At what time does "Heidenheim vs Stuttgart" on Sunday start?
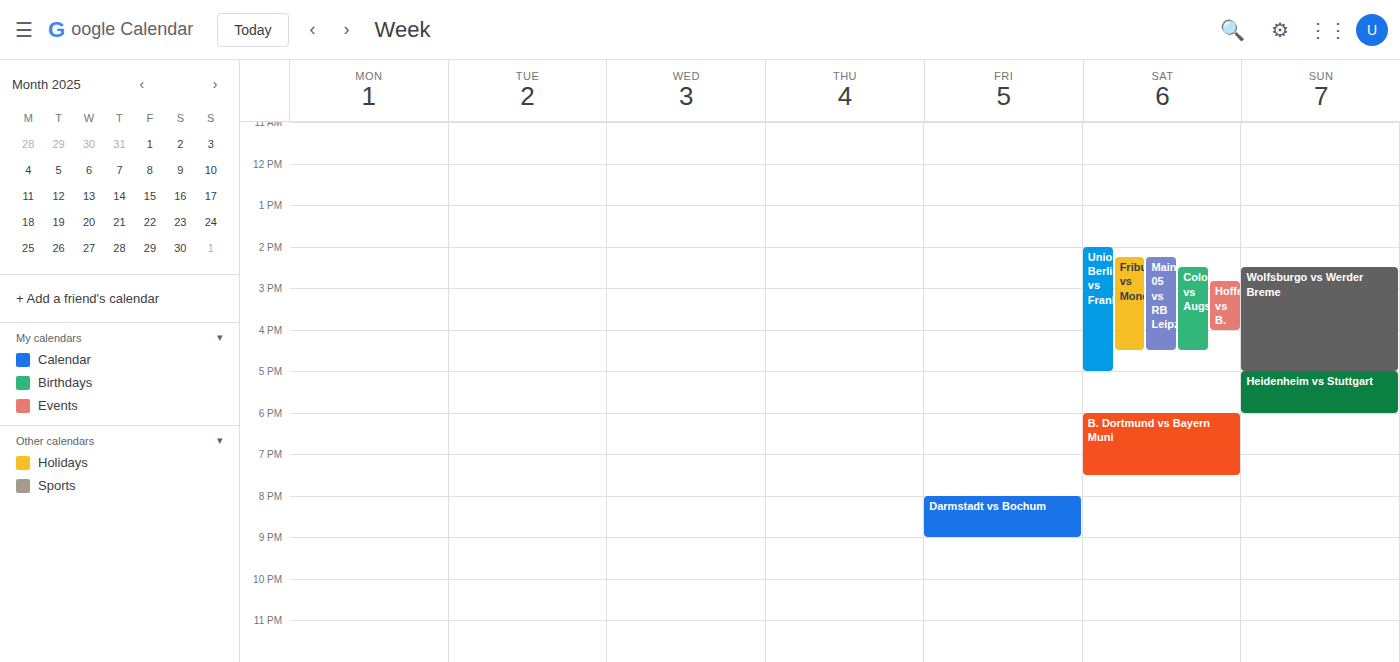
17:00